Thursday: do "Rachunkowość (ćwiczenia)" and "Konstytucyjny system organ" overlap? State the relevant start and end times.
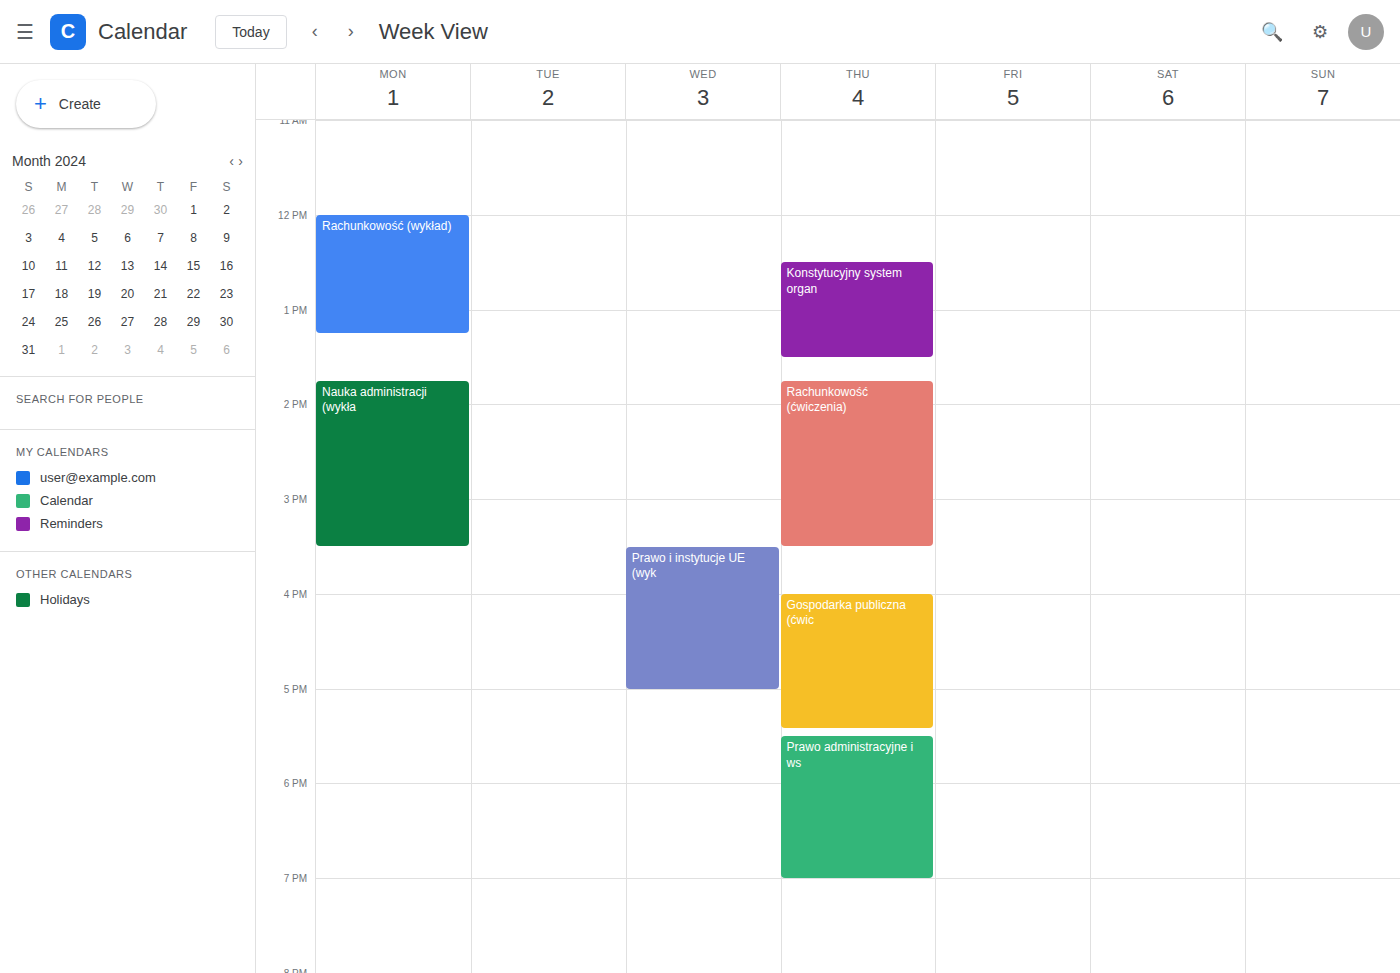
"Konstytucyjny system organ" ends at 1:30 PM and "Rachunkowość (ćwiczenia)" starts at 1:45 PM -- no overlap.